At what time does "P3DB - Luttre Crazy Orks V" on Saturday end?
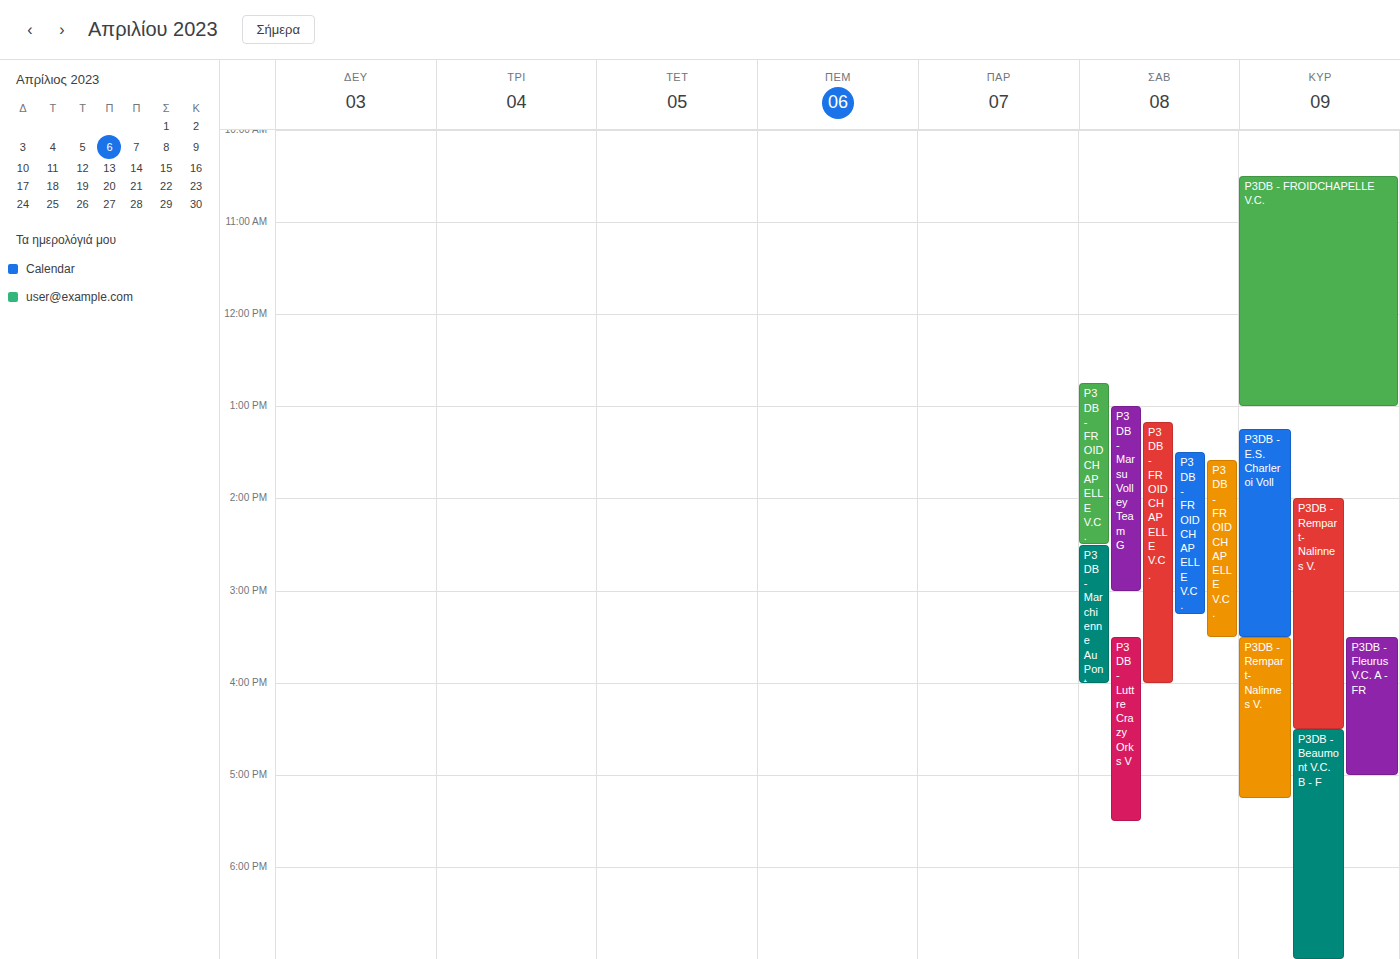
5:30 PM